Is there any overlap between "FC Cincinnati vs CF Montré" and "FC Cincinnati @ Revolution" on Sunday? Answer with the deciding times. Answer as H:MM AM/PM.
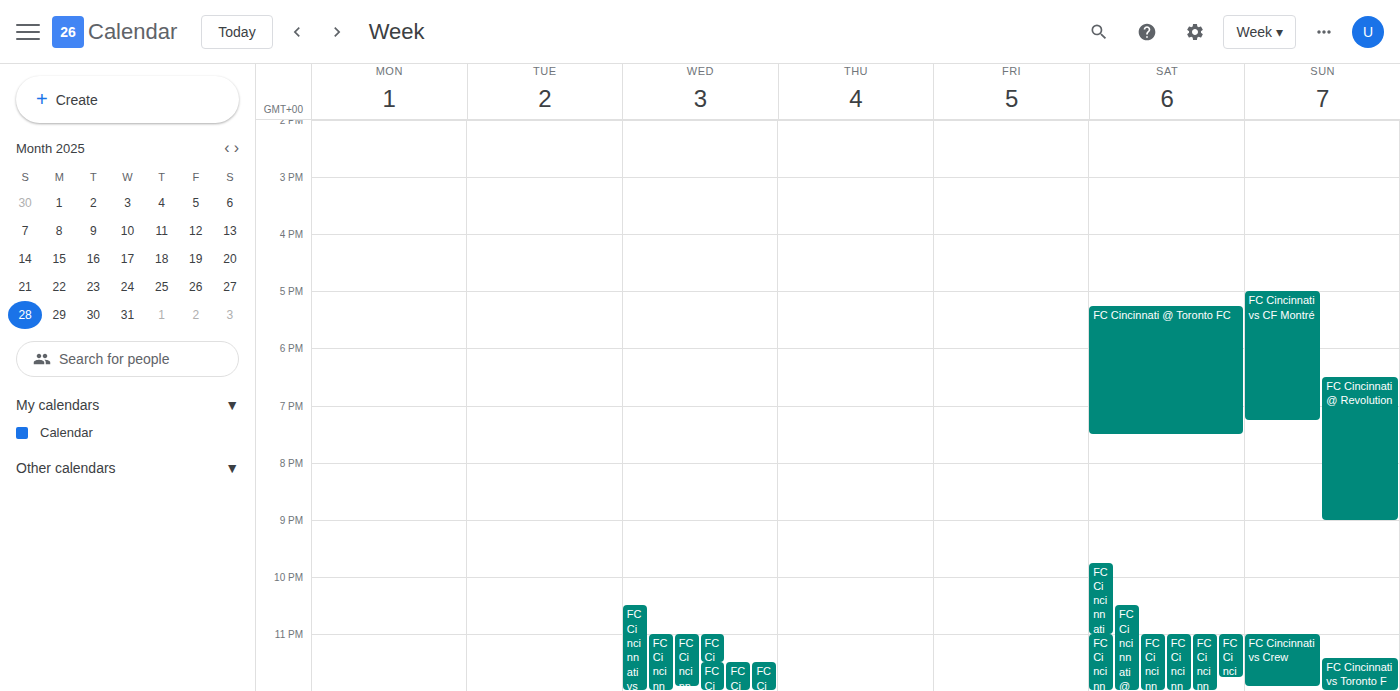
"FC Cincinnati @ Revolution" starts at 6:30 PM, before "FC Cincinnati vs CF Montré" ends at 7:15 PM -- they overlap.